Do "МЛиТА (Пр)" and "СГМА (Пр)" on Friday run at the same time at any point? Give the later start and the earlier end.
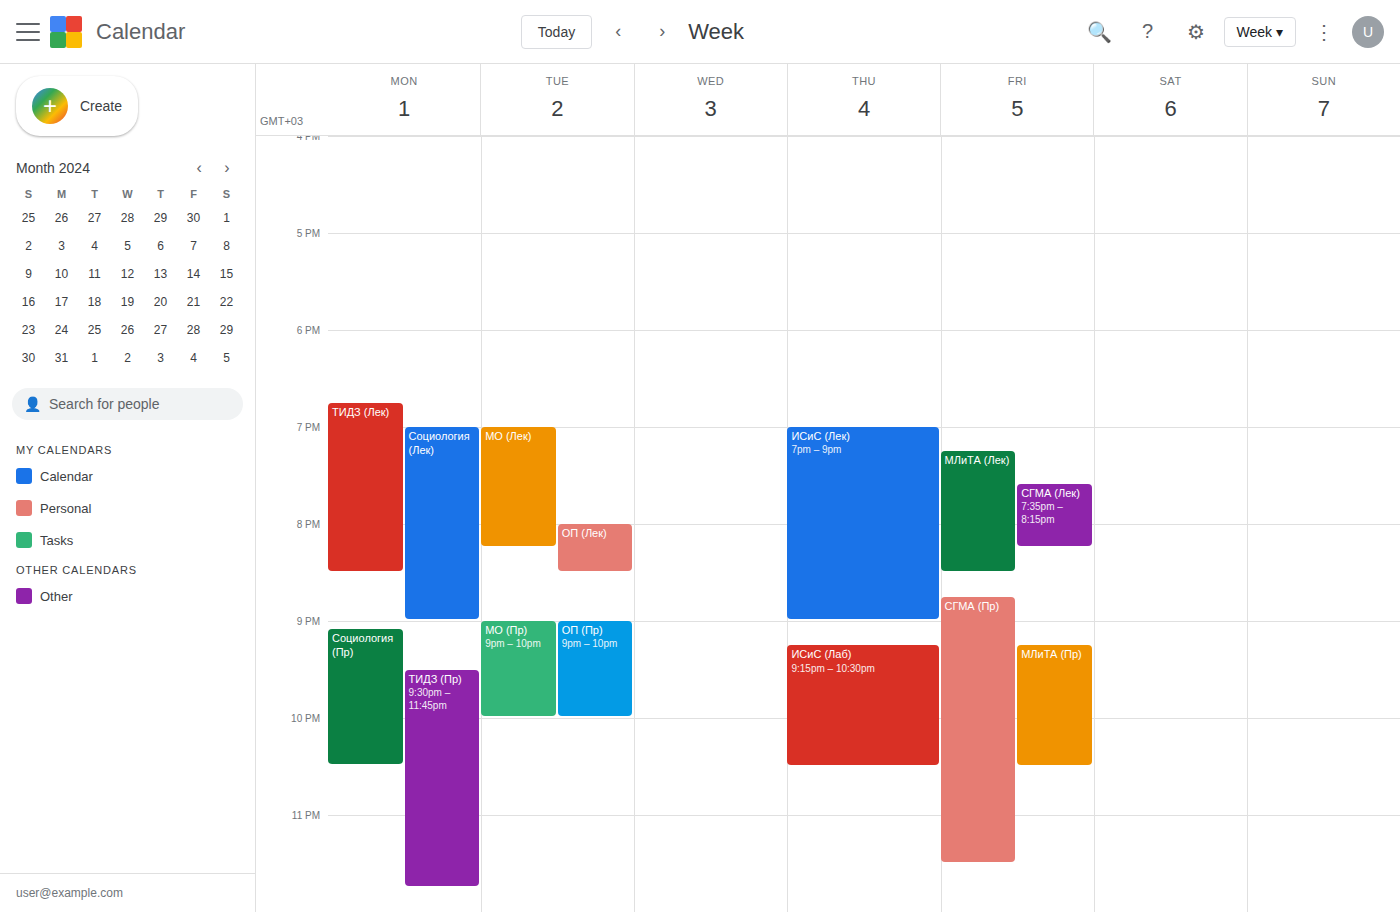
"МЛиТА (Пр)" runs 9:15 PM to 10:30 PM, inside "СГМА (Пр)" -- they overlap.